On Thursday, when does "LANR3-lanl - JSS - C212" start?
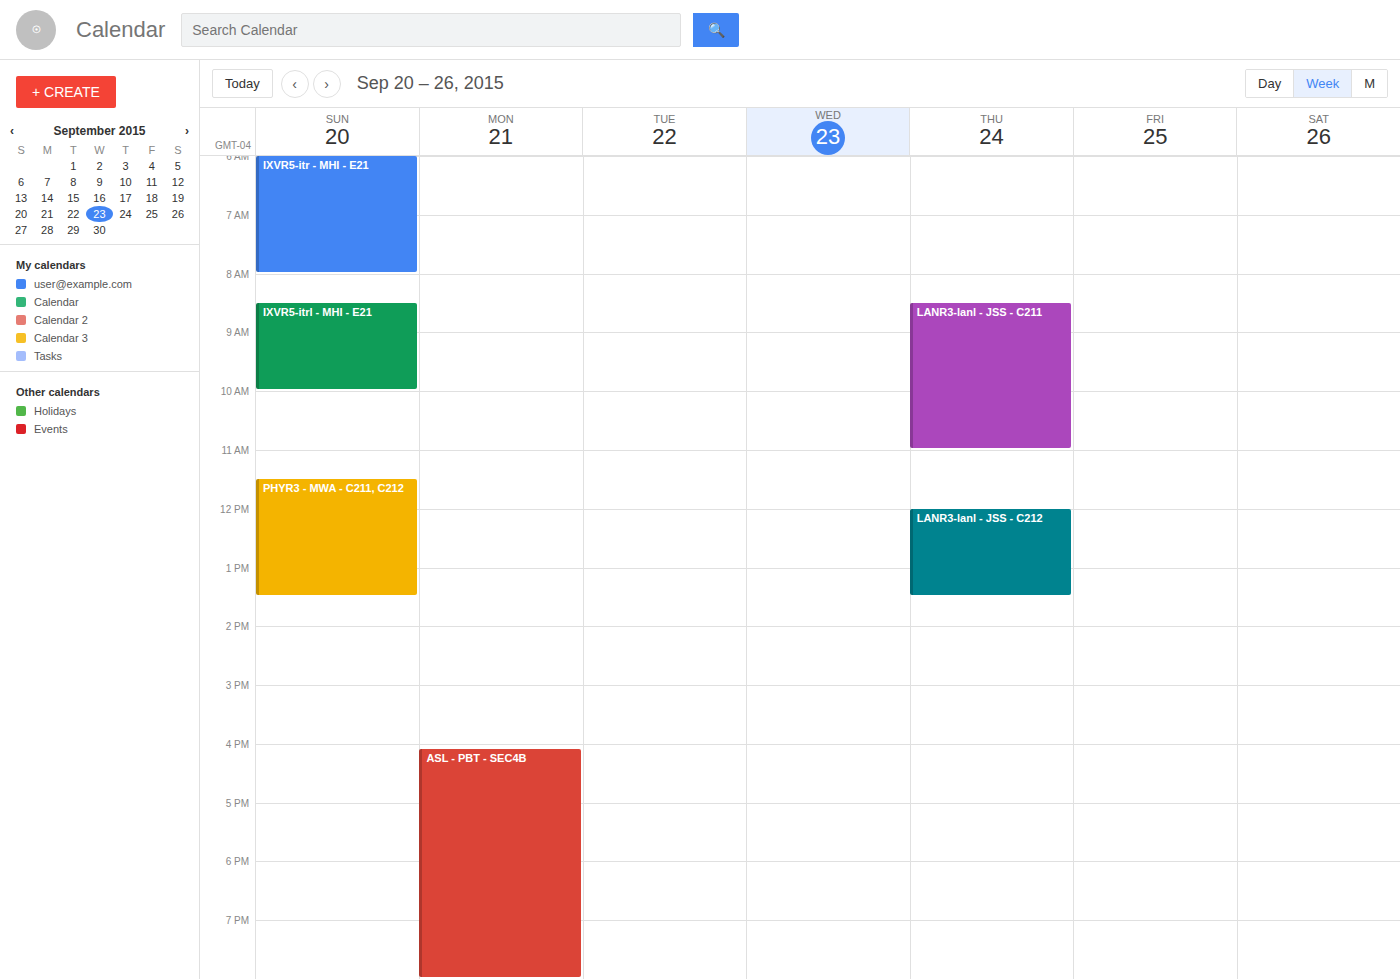
12:00 PM